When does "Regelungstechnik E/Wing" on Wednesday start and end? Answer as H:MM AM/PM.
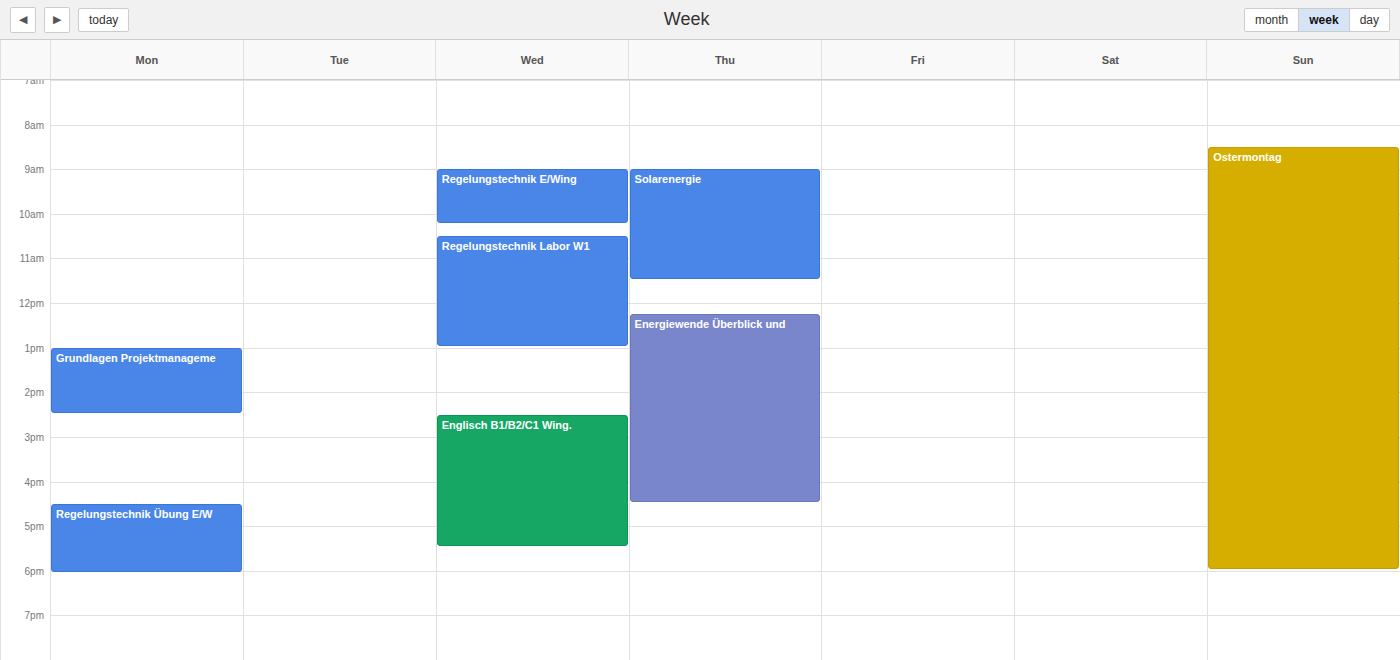
9:00 AM to 10:15 AM